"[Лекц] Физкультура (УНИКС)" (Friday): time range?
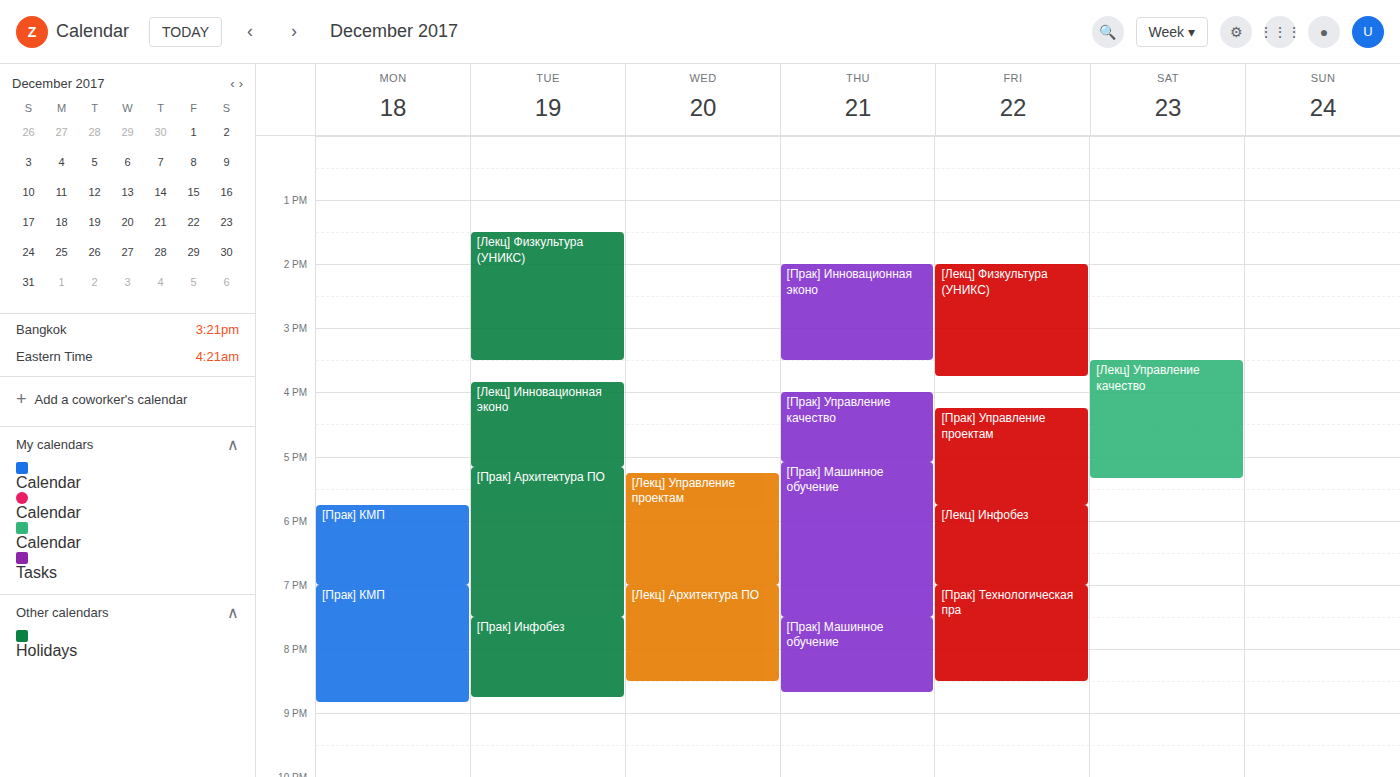
14:00 to 15:45